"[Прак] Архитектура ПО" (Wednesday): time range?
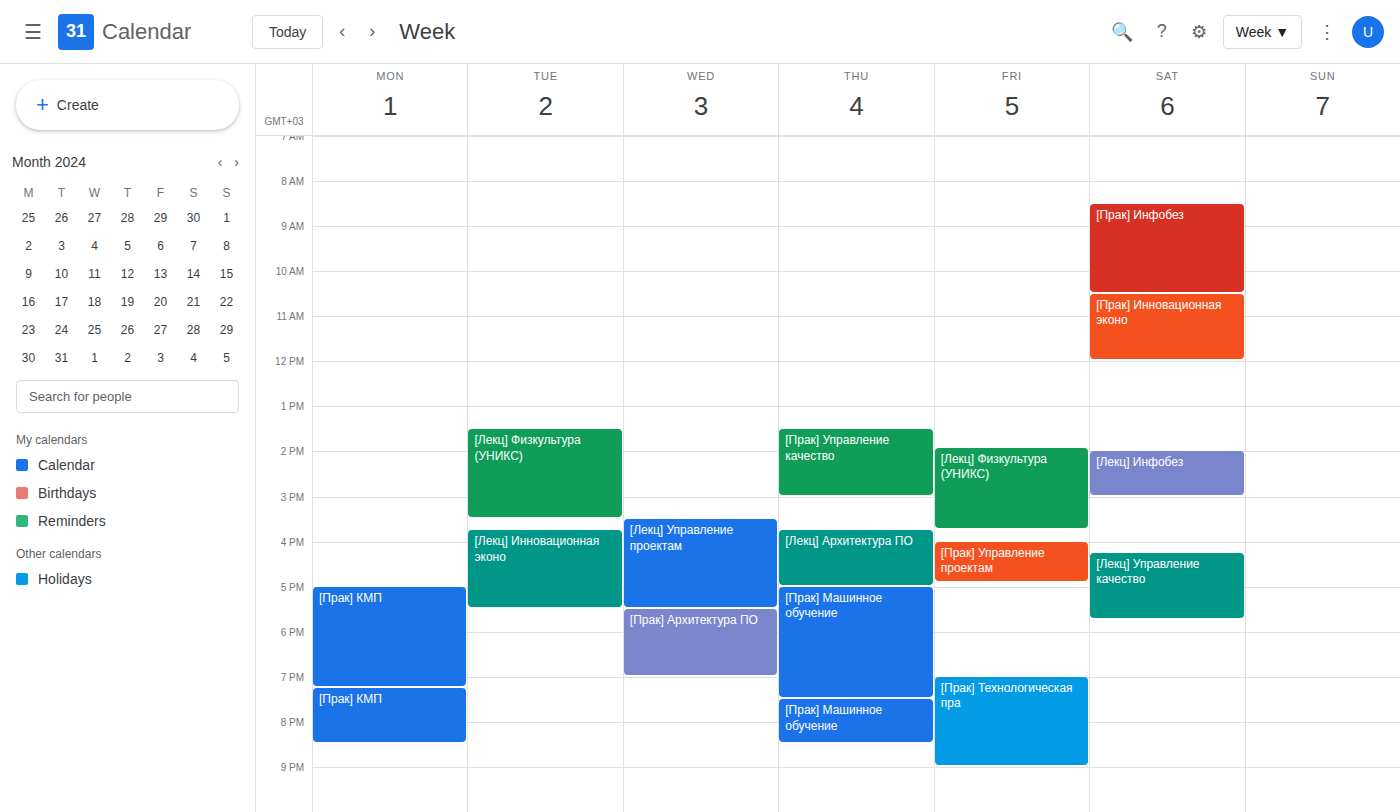
5:30 PM to 7:00 PM